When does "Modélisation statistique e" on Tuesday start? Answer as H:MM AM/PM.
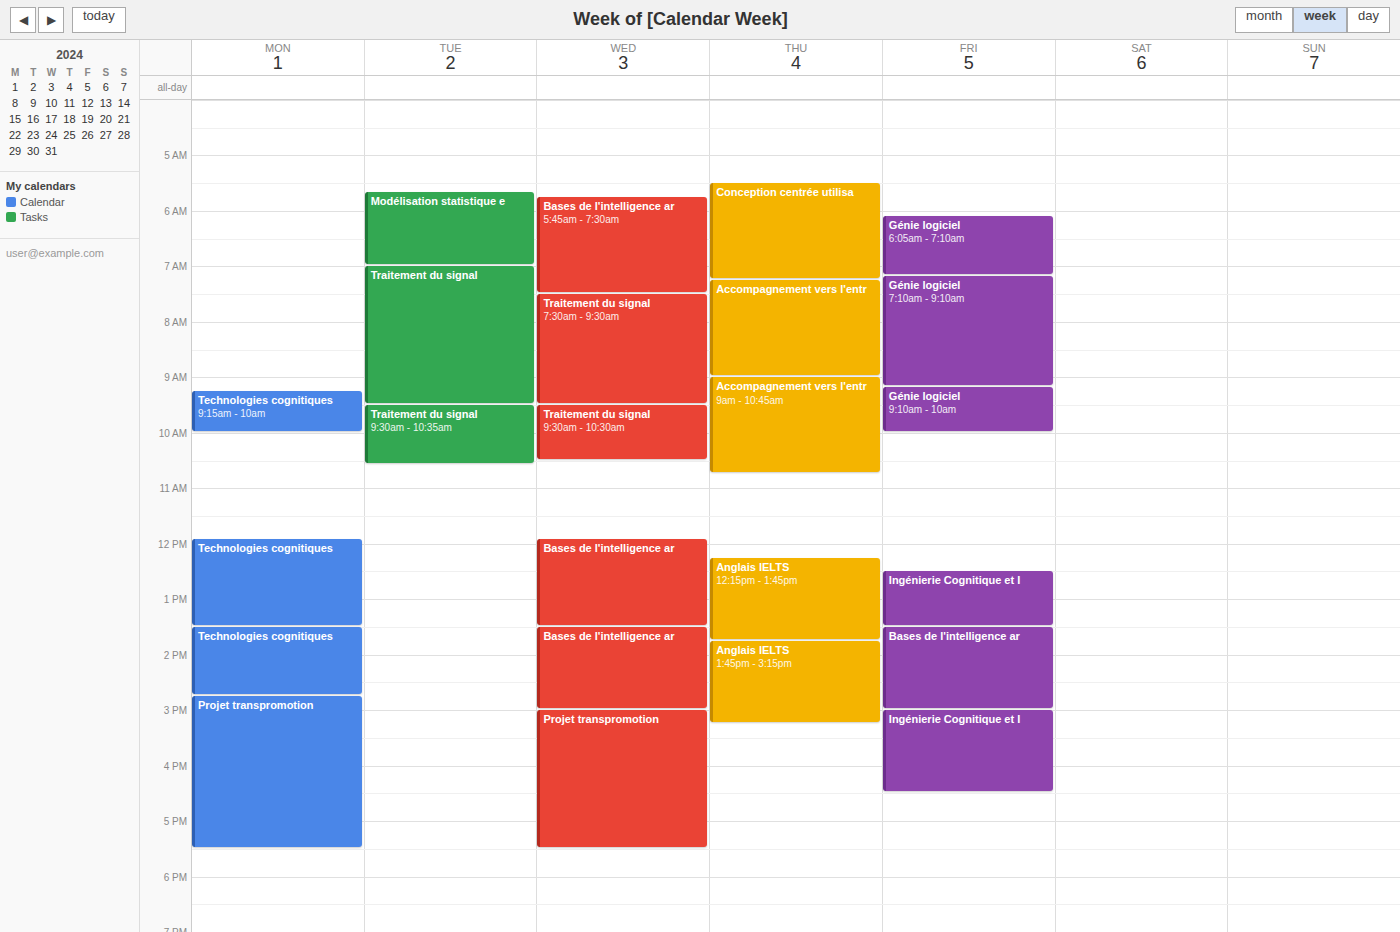
5:40 AM